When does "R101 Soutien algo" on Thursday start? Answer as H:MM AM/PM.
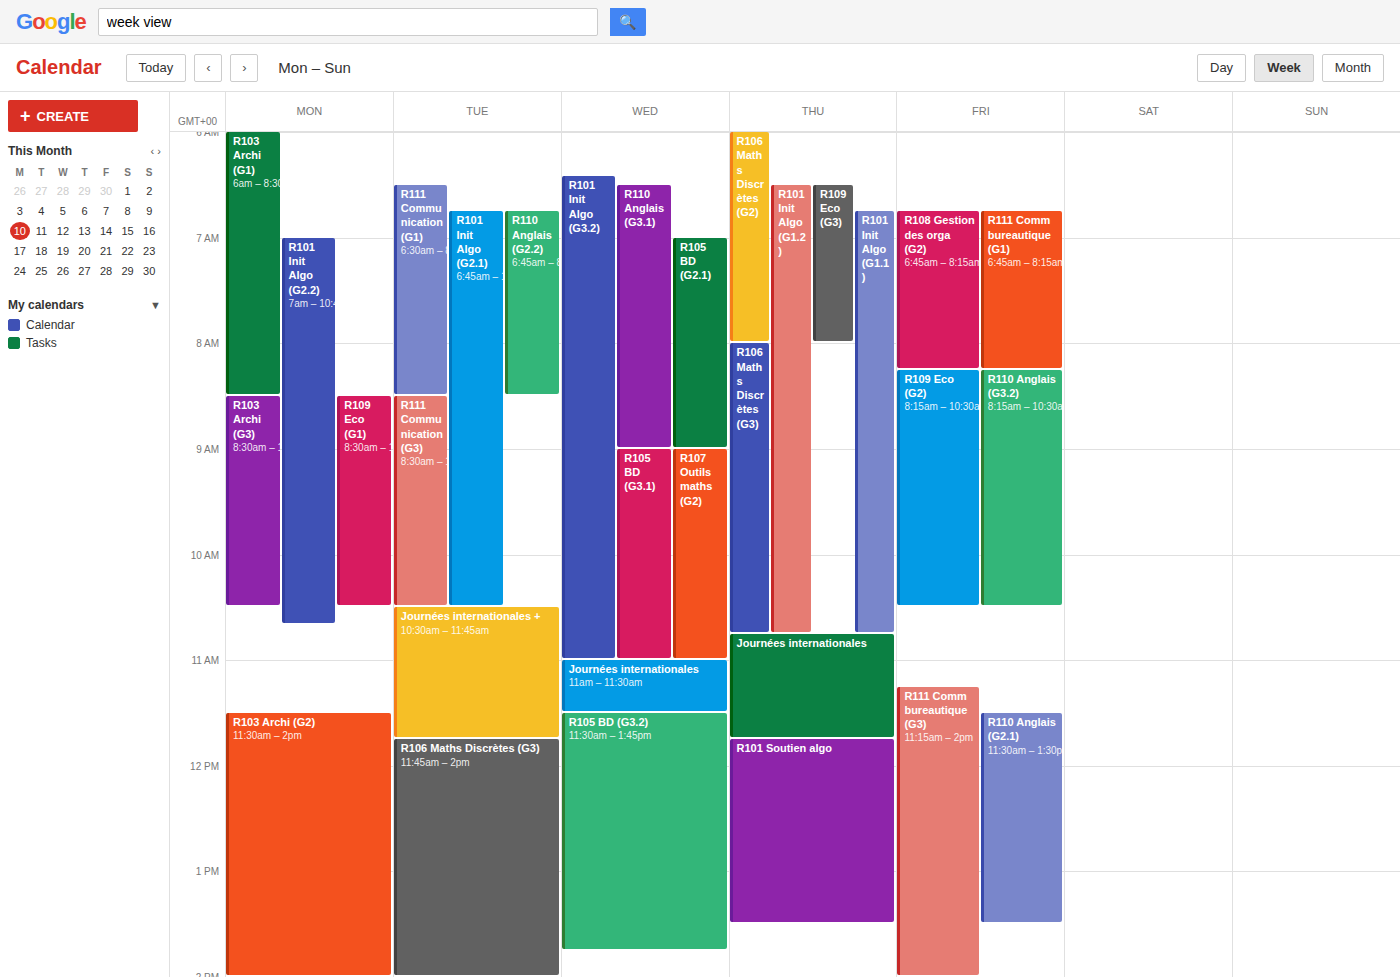
11:45 AM